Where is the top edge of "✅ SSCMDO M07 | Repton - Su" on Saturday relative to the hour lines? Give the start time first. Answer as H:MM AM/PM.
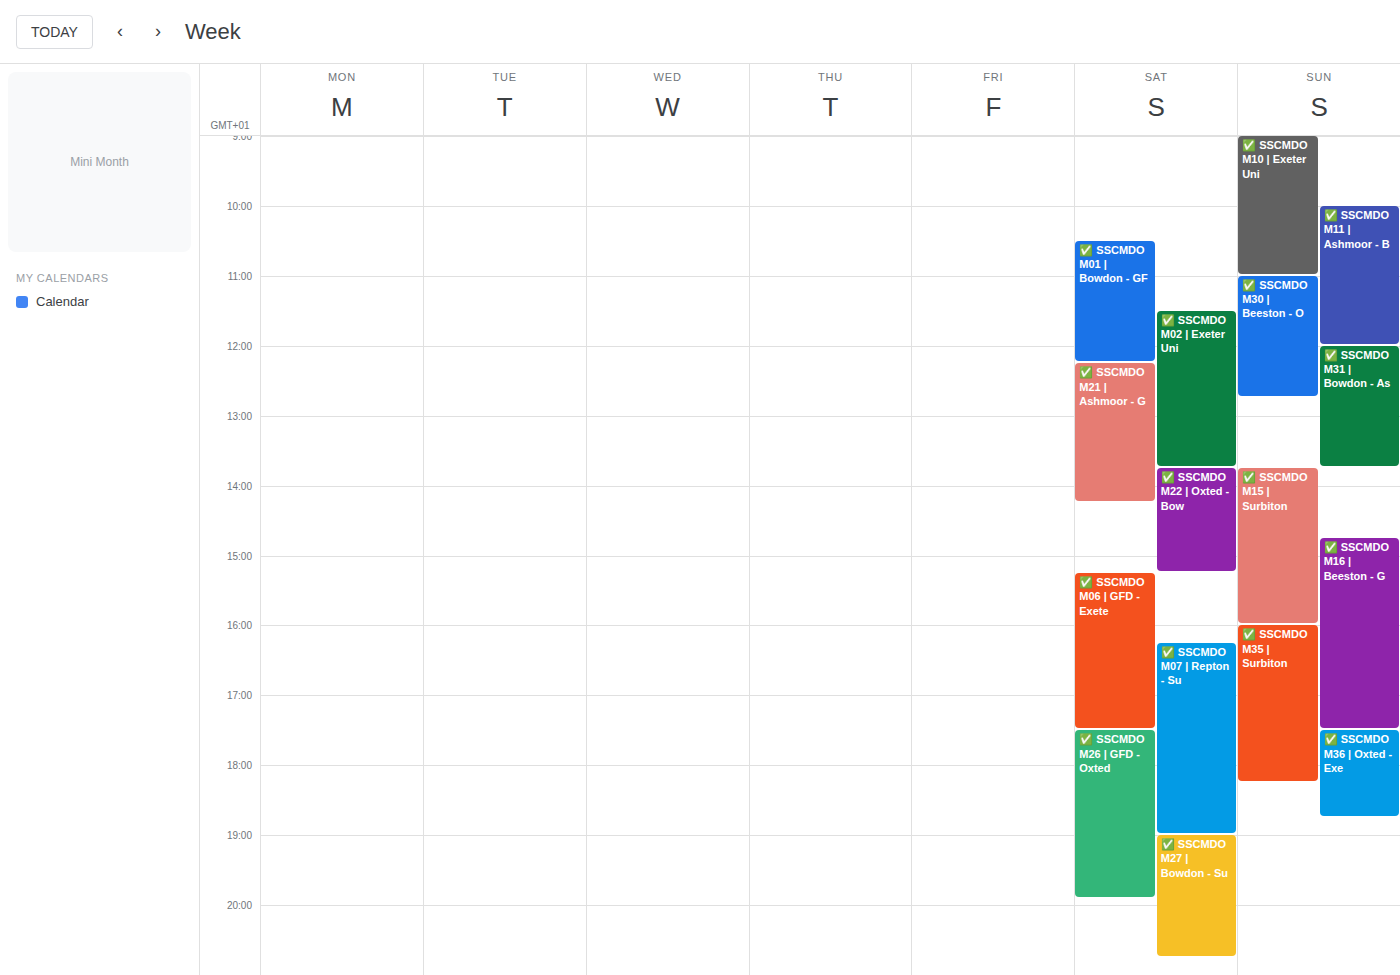
4:15 PM -- neither: a quarter of the way from the 4 PM line to the 5 PM line.